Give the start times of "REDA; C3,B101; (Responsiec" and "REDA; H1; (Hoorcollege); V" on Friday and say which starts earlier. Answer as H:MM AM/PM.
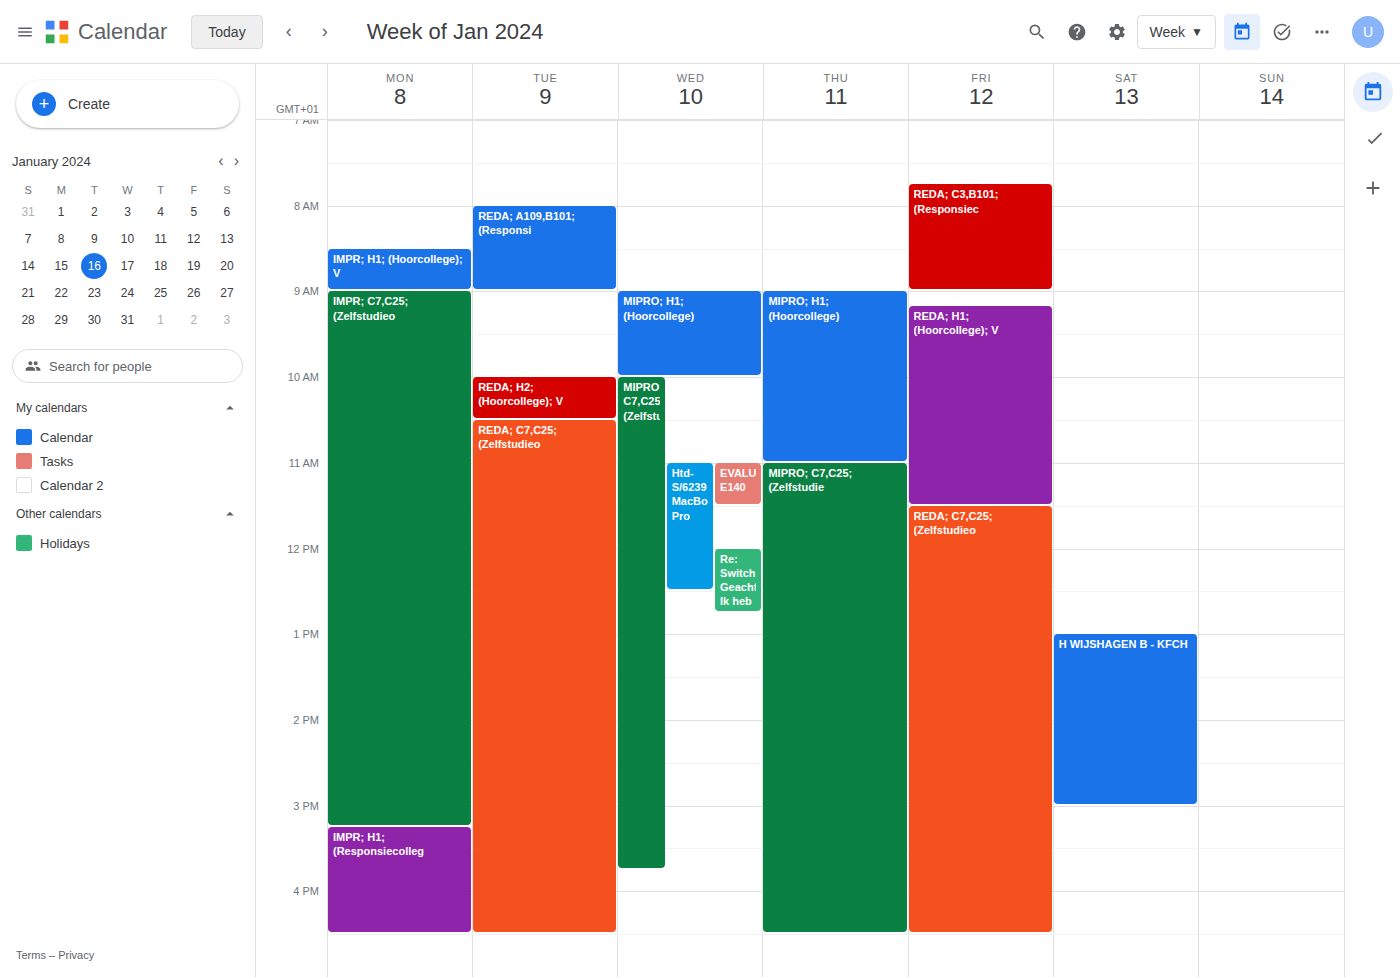
"REDA; C3,B101; (Responsiec" 7:45 AM; "REDA; H1; (Hoorcollege); V" 9:10 AM.